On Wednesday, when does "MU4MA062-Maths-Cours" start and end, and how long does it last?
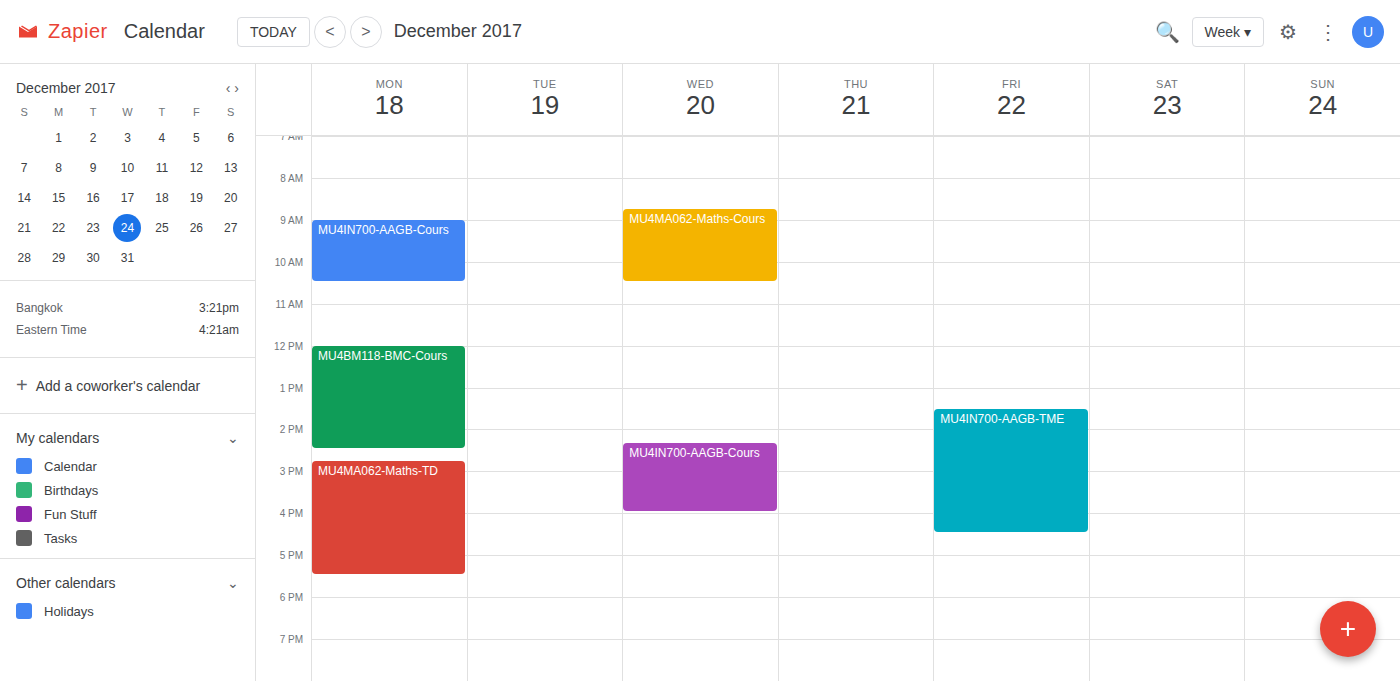
8:45 AM to 10:30 AM, 1 hour 45 minutes